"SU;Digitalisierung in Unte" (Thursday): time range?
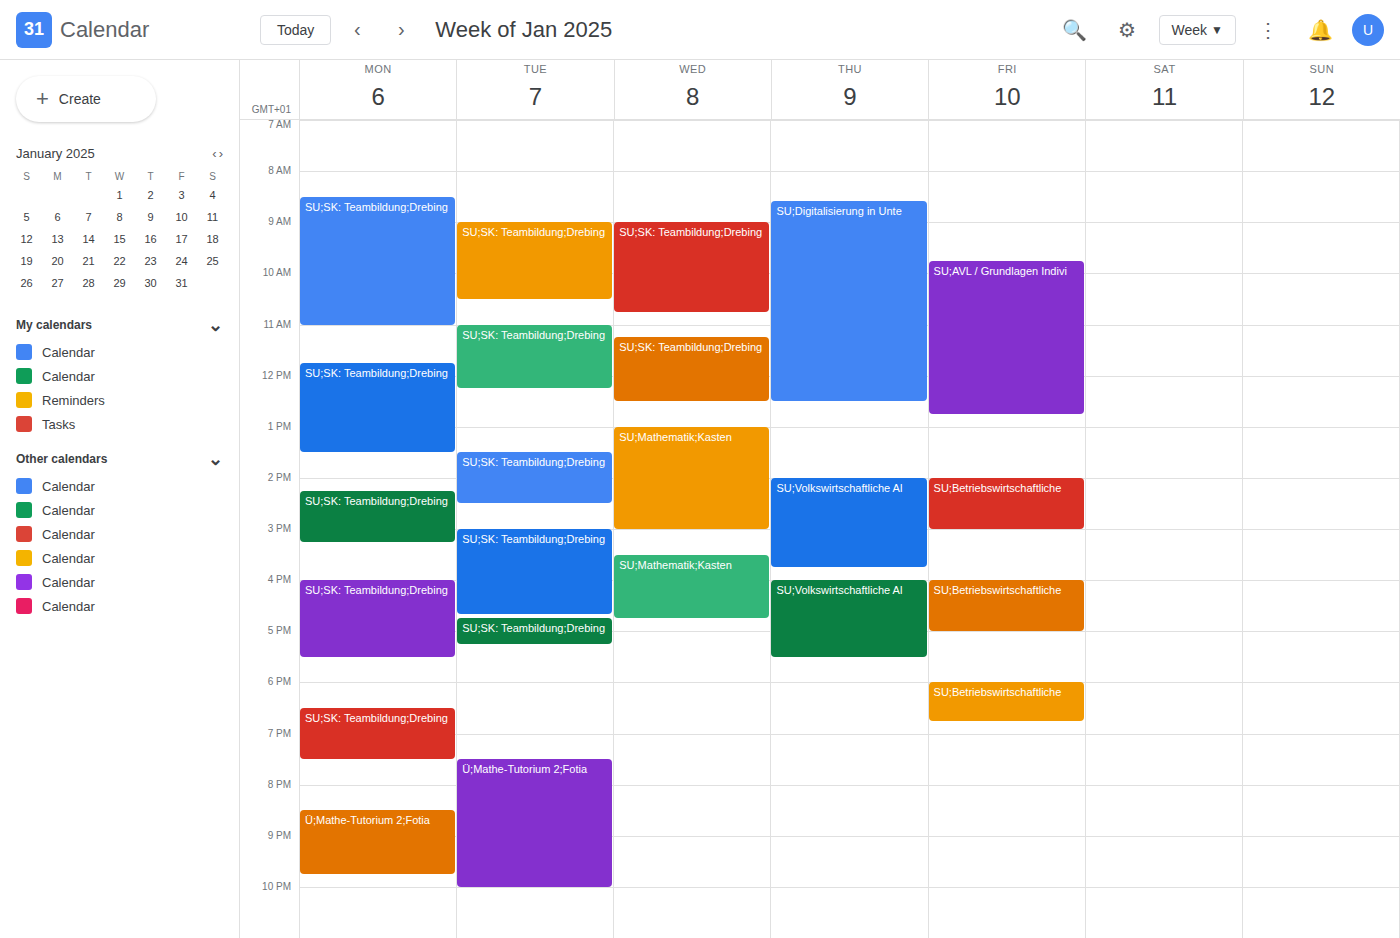
8:35 AM to 12:30 PM